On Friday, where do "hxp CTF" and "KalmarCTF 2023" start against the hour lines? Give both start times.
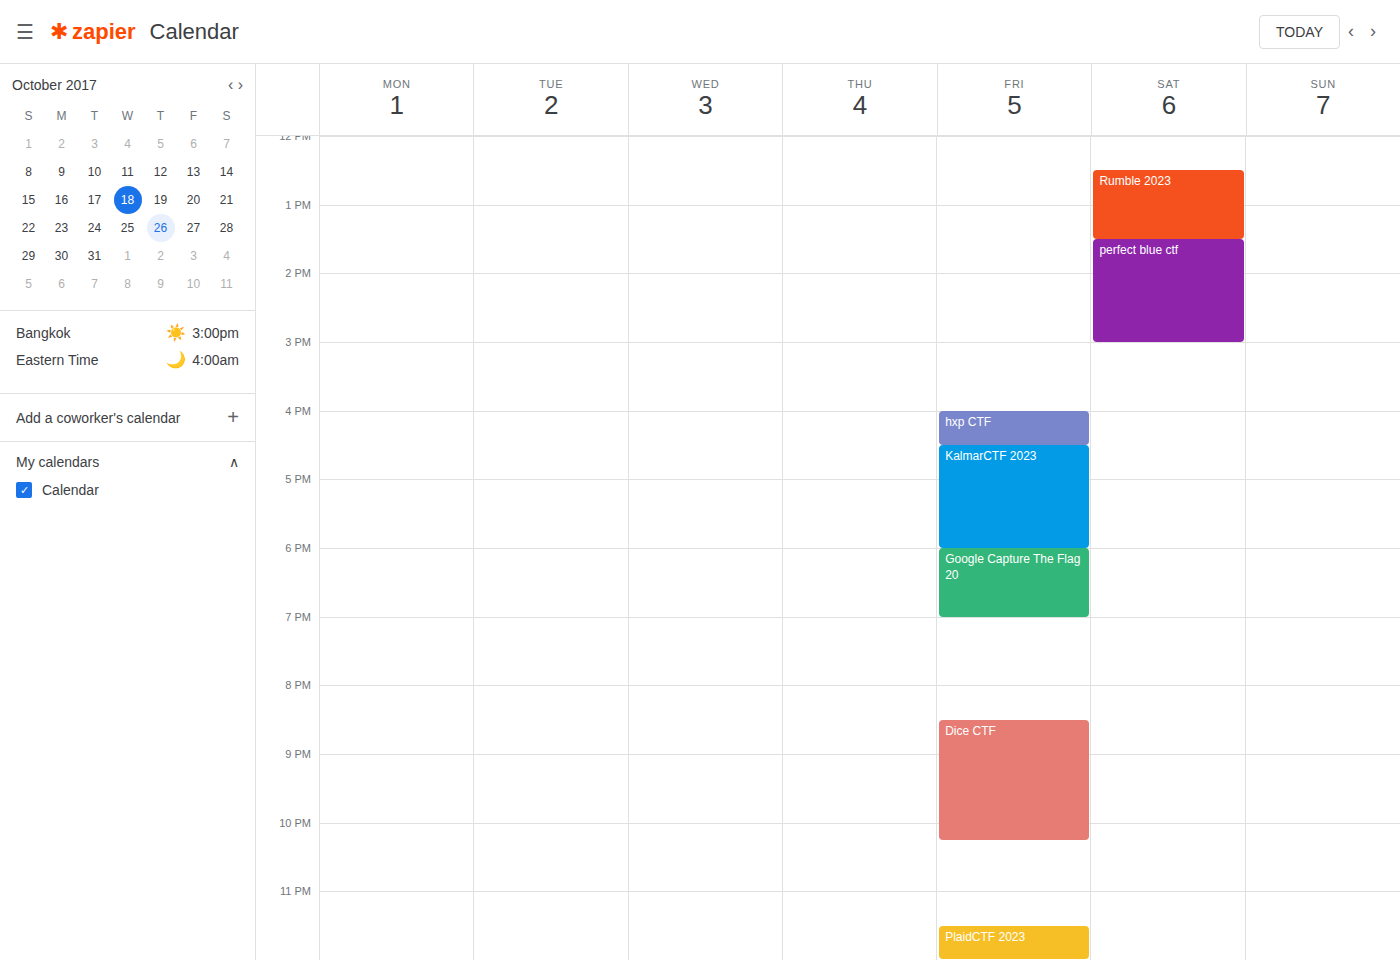
"hxp CTF": 4:00 PM, exactly on the 4 PM line. "KalmarCTF 2023": 4:30 PM, halfway between the 4 PM and 5 PM lines.